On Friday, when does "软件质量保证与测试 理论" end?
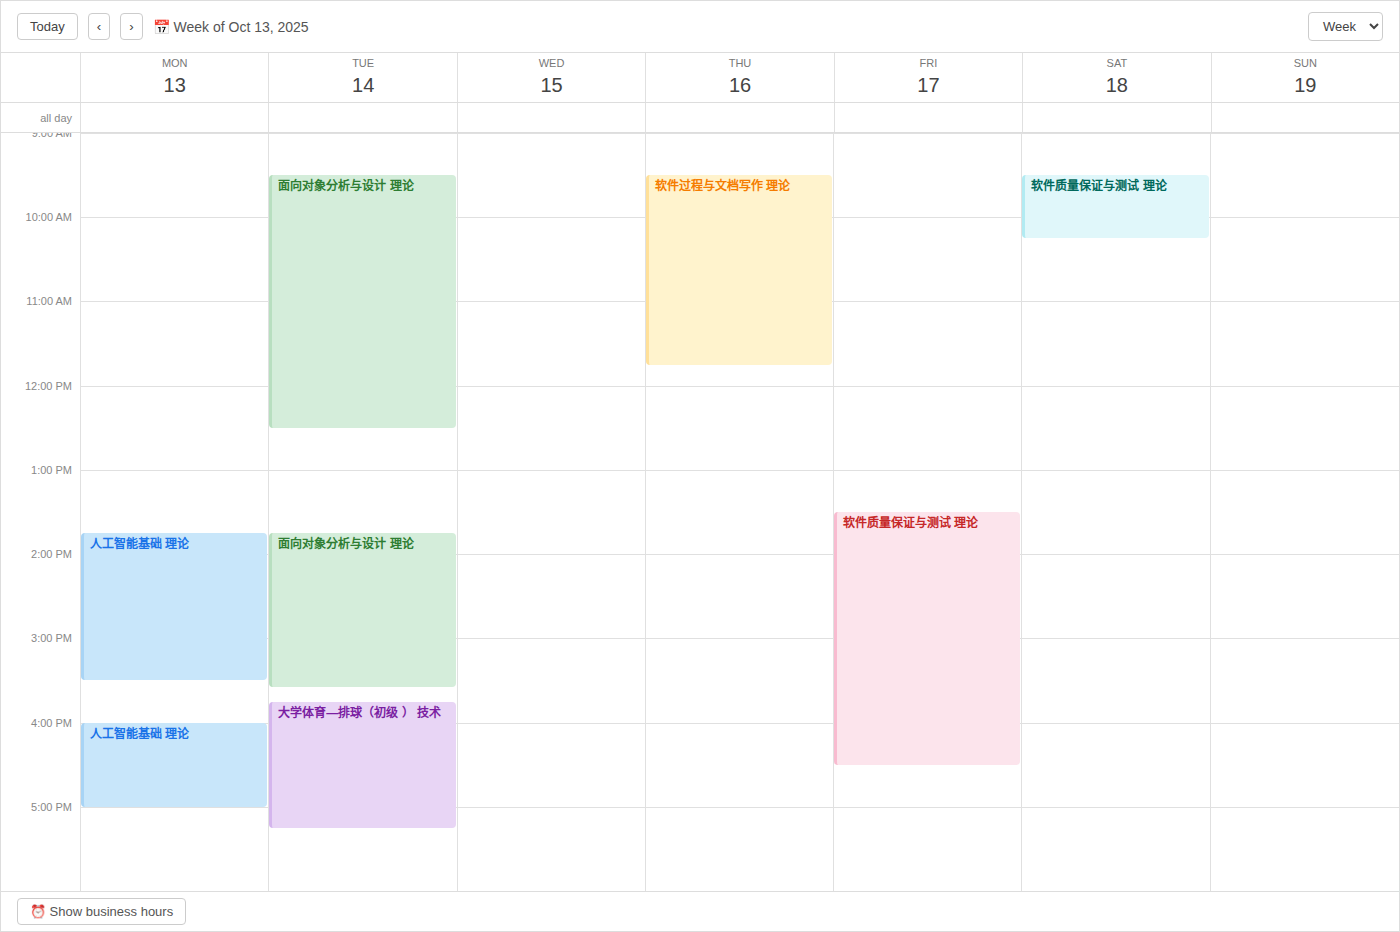
4:30 PM